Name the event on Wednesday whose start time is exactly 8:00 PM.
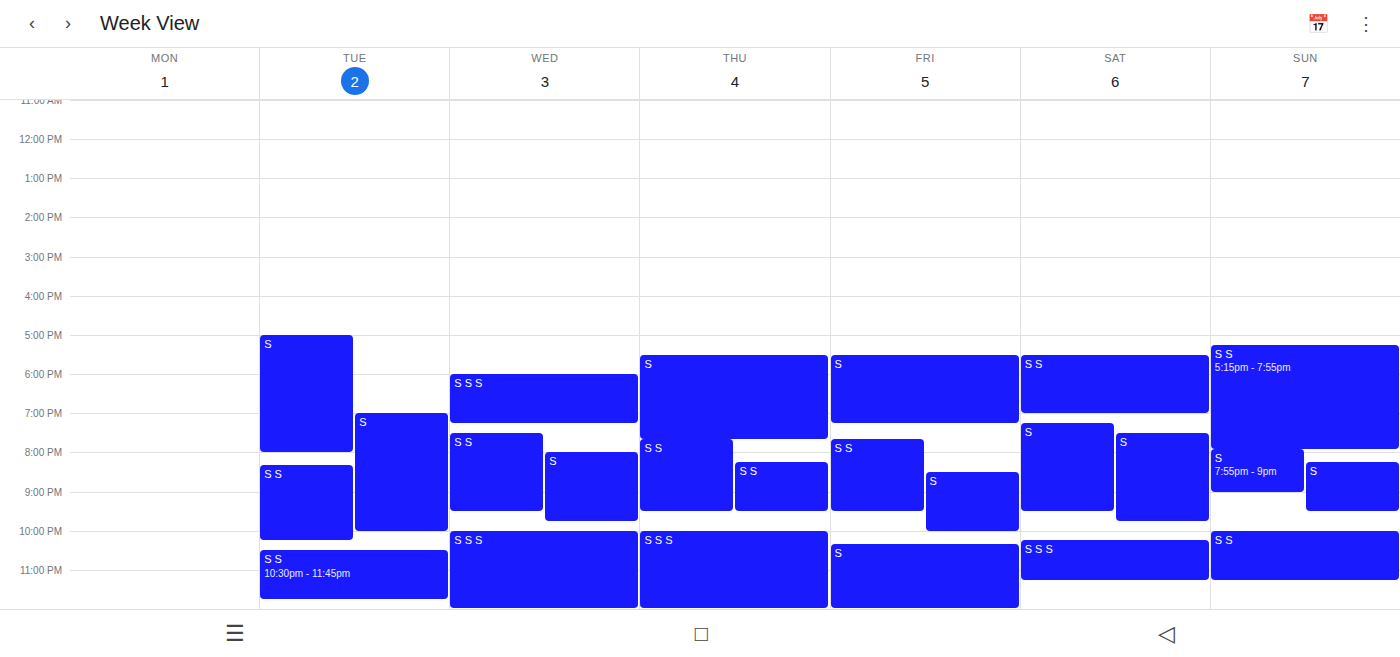
"S"